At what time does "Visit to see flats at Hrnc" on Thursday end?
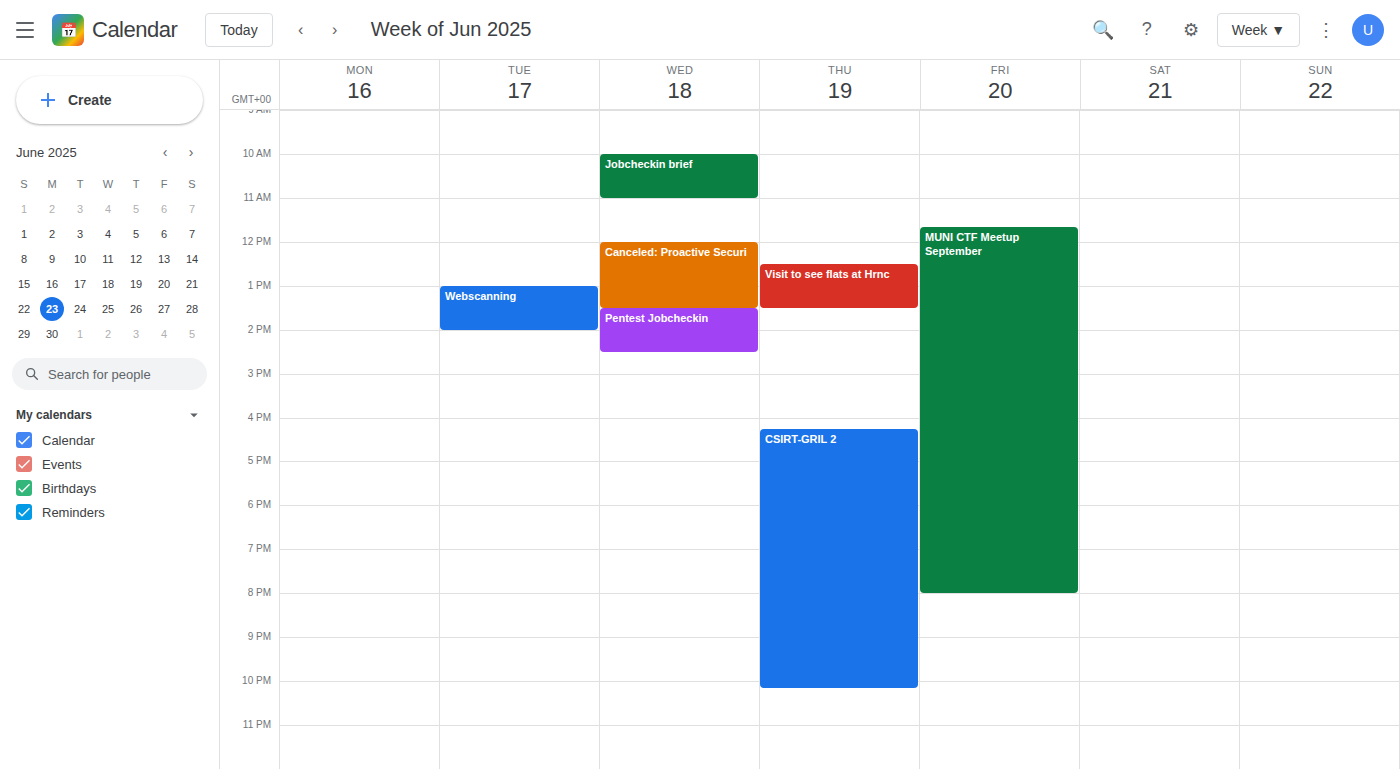
1:30 PM